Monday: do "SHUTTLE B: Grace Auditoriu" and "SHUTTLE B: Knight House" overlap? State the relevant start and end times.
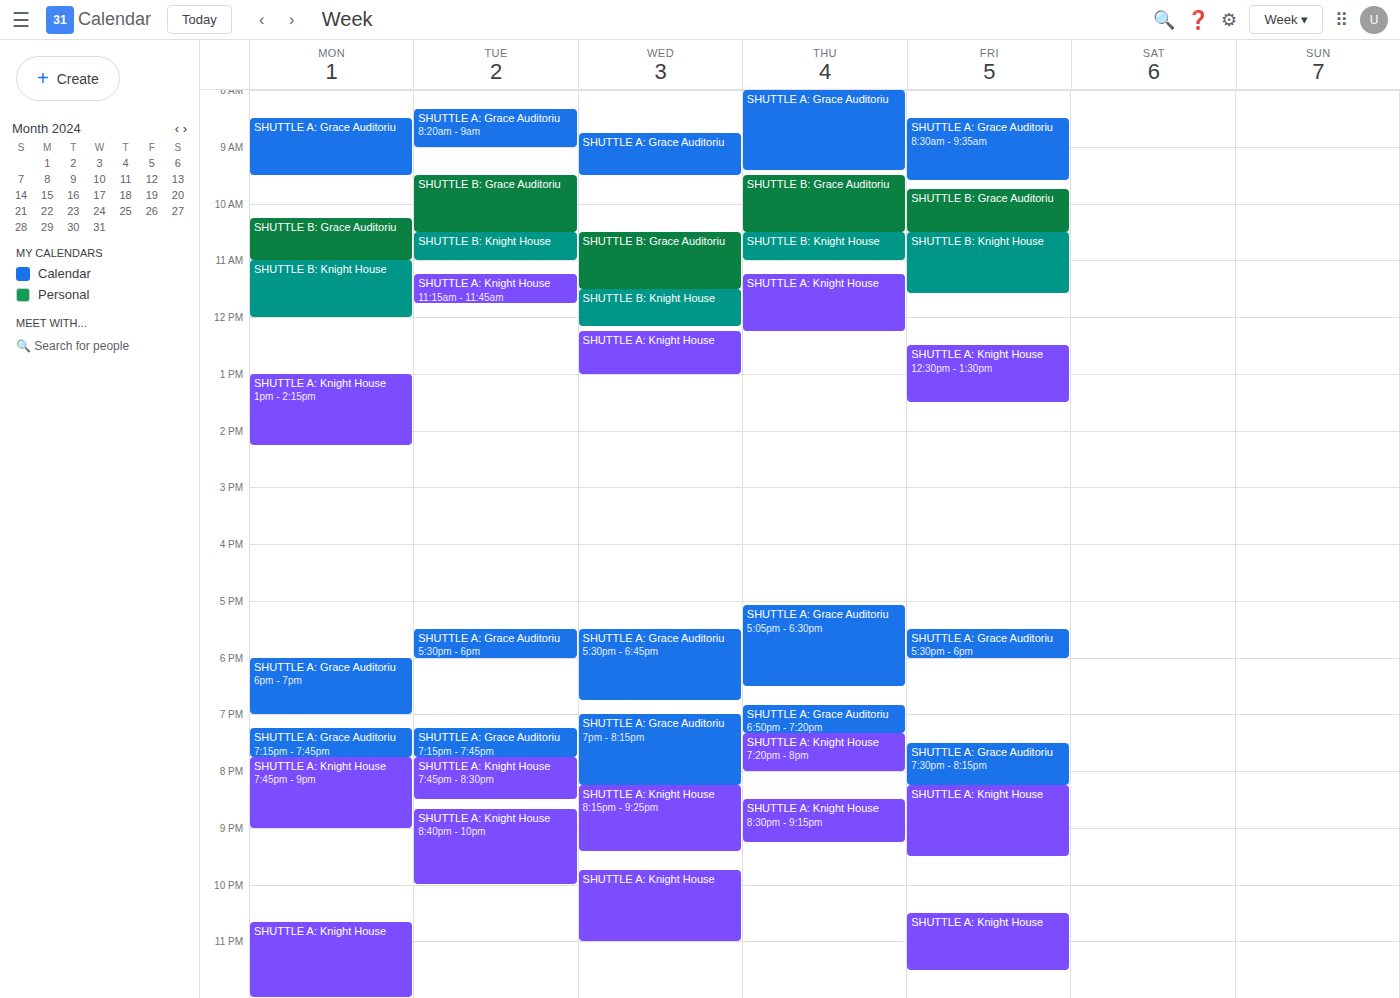
"SHUTTLE B: Grace Auditoriu" ends at 11:00 AM, exactly when "SHUTTLE B: Knight House" starts -- they touch but do not overlap.